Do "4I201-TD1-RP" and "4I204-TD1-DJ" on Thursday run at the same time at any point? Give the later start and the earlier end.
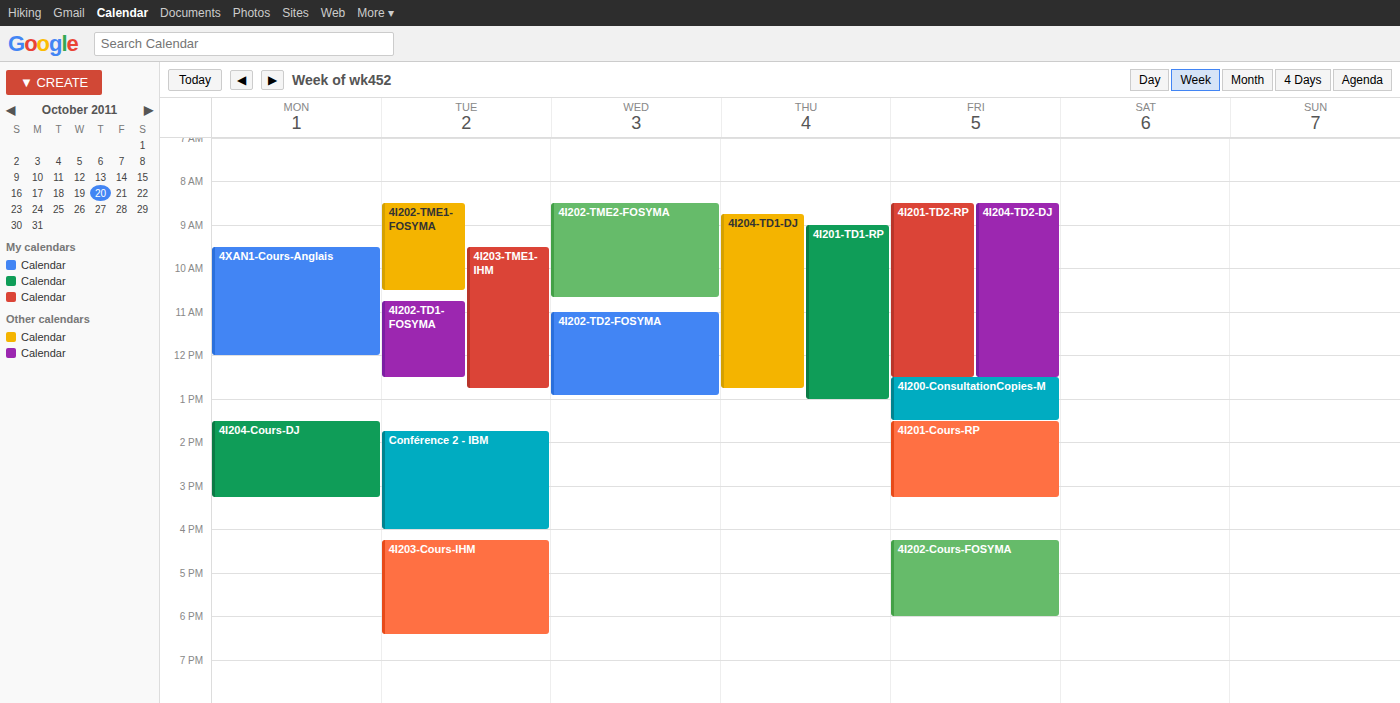
"4I201-TD1-RP" starts at 9:00 AM, before "4I204-TD1-DJ" ends at 12:45 PM -- they overlap.